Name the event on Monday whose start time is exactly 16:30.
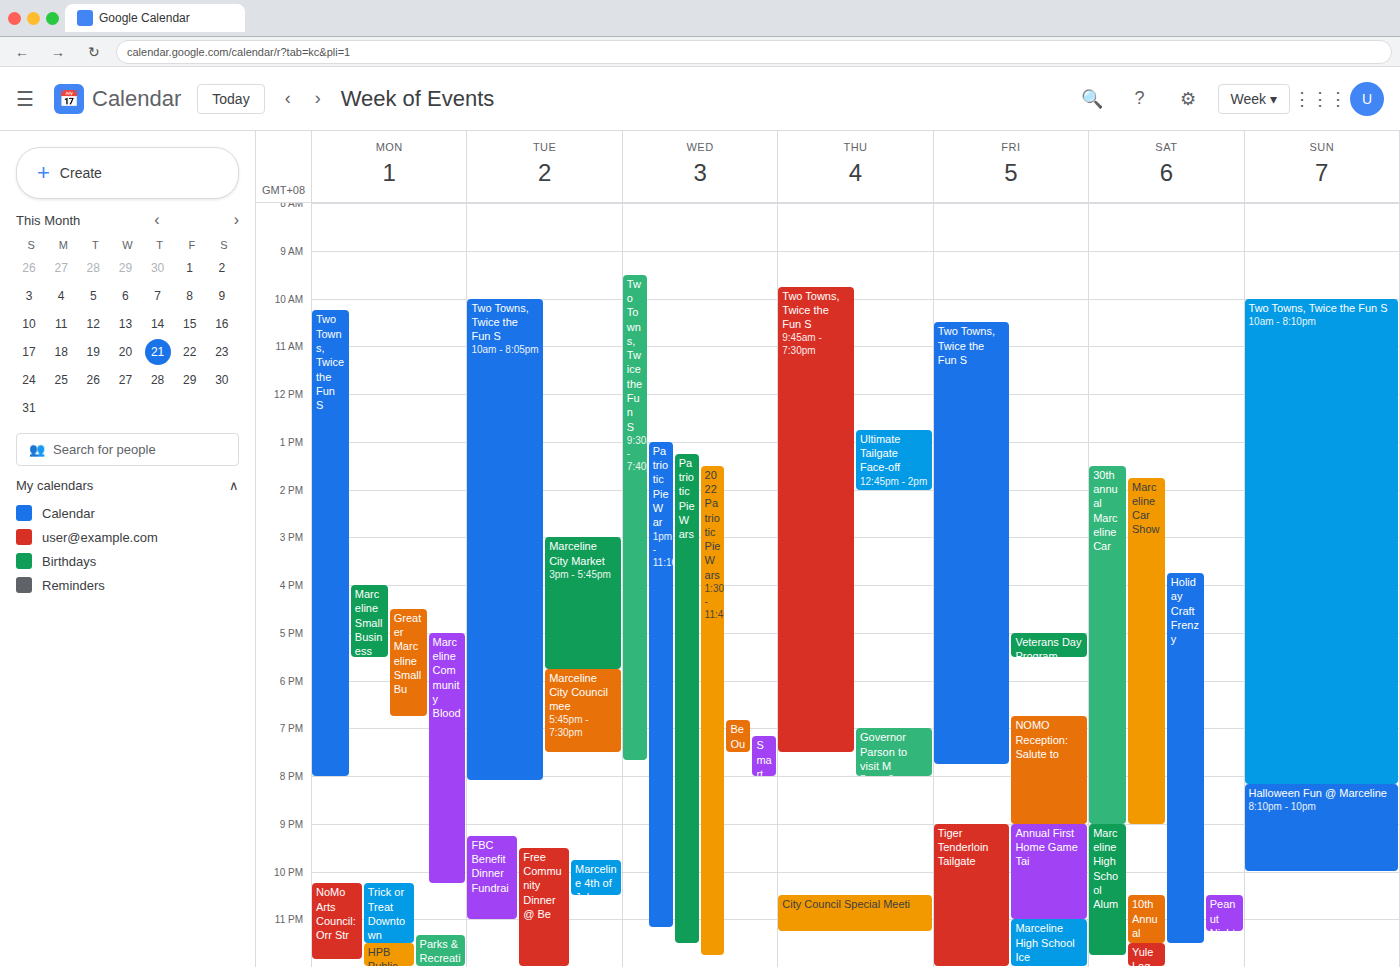
"Greater Marceline Small Bu"